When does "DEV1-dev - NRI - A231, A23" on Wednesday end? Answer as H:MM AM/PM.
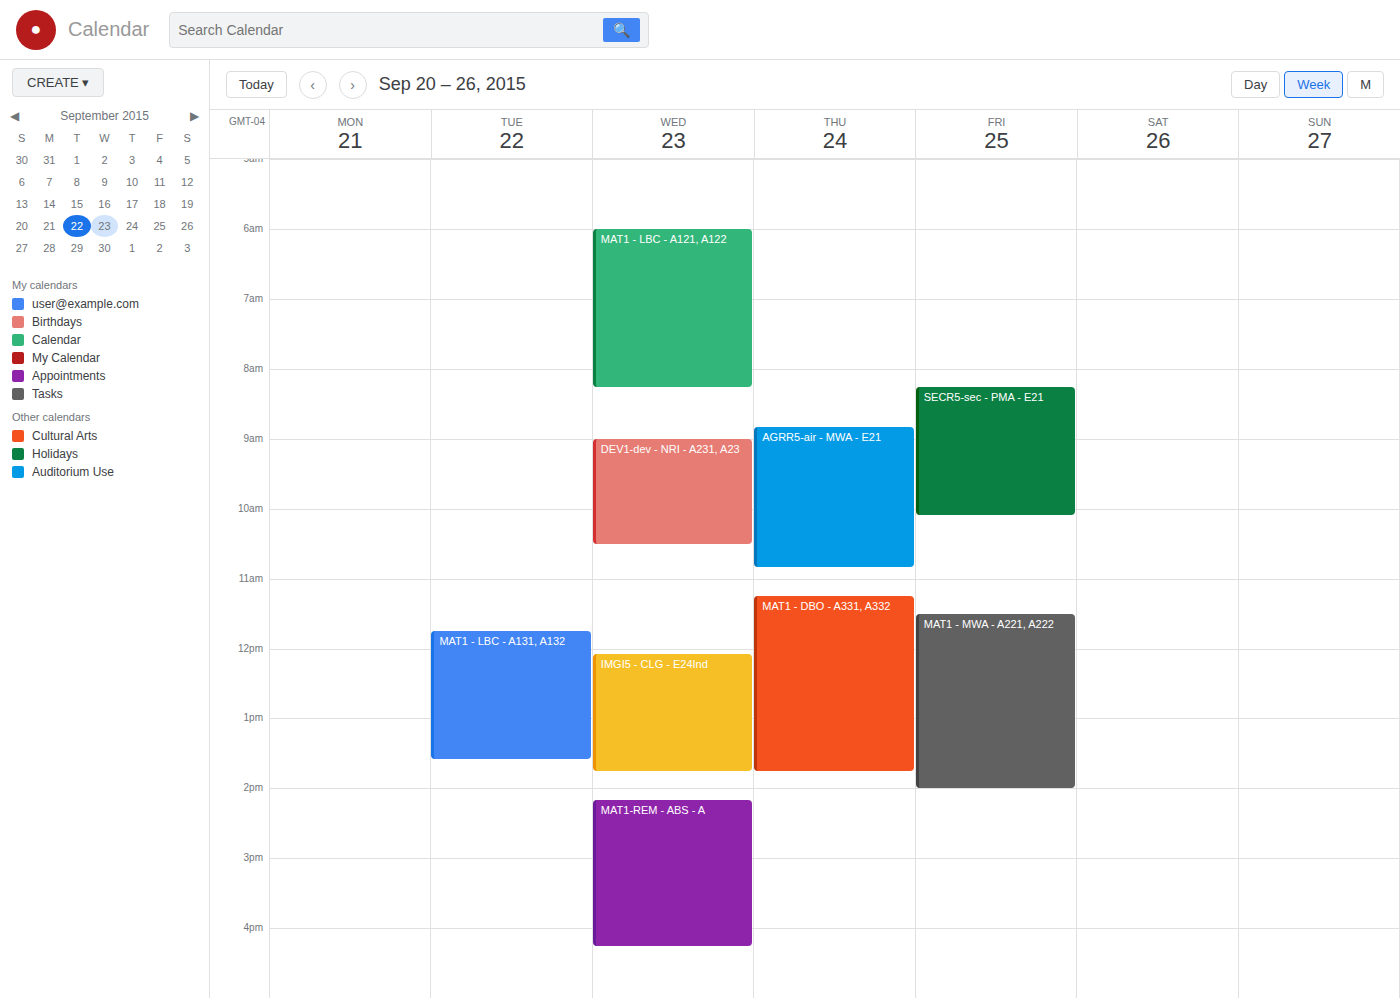
10:30 AM